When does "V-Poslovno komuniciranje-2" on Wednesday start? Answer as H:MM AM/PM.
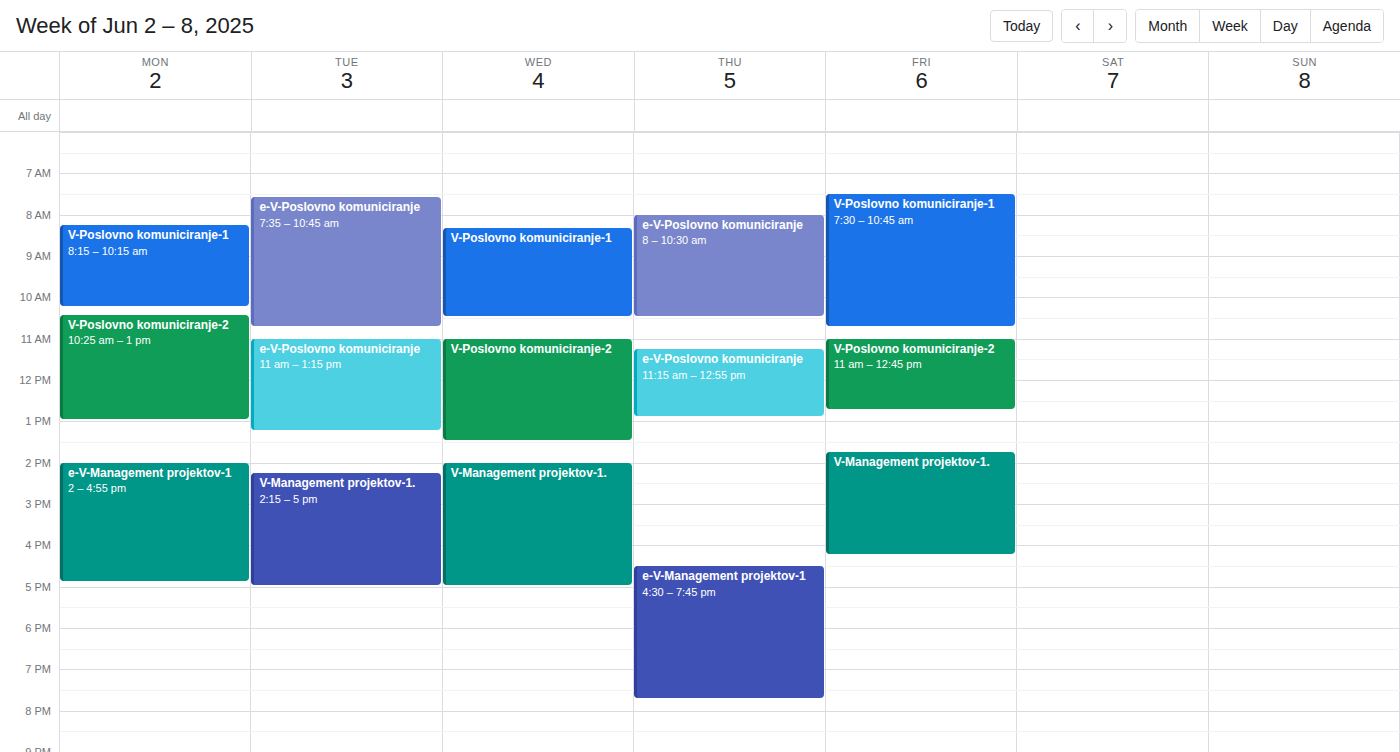
11:00 AM